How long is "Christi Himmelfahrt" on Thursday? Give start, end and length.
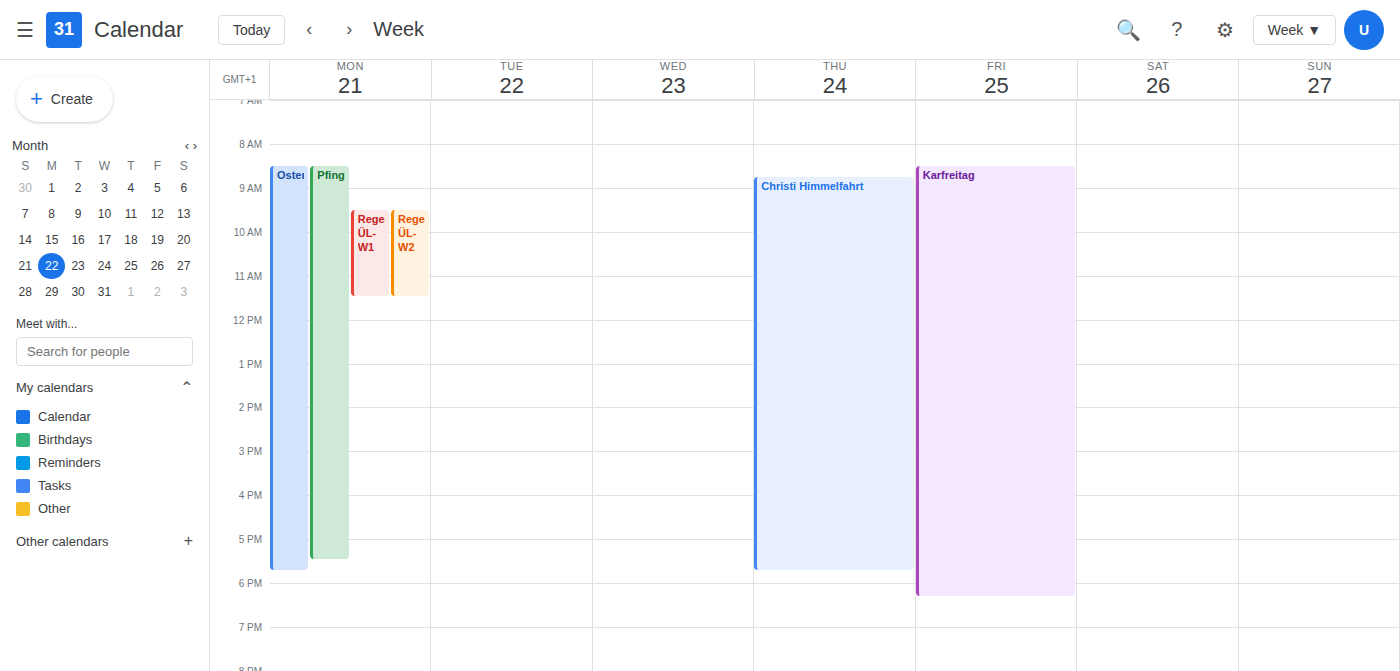
8:45 AM to 5:45 PM, 9 hours